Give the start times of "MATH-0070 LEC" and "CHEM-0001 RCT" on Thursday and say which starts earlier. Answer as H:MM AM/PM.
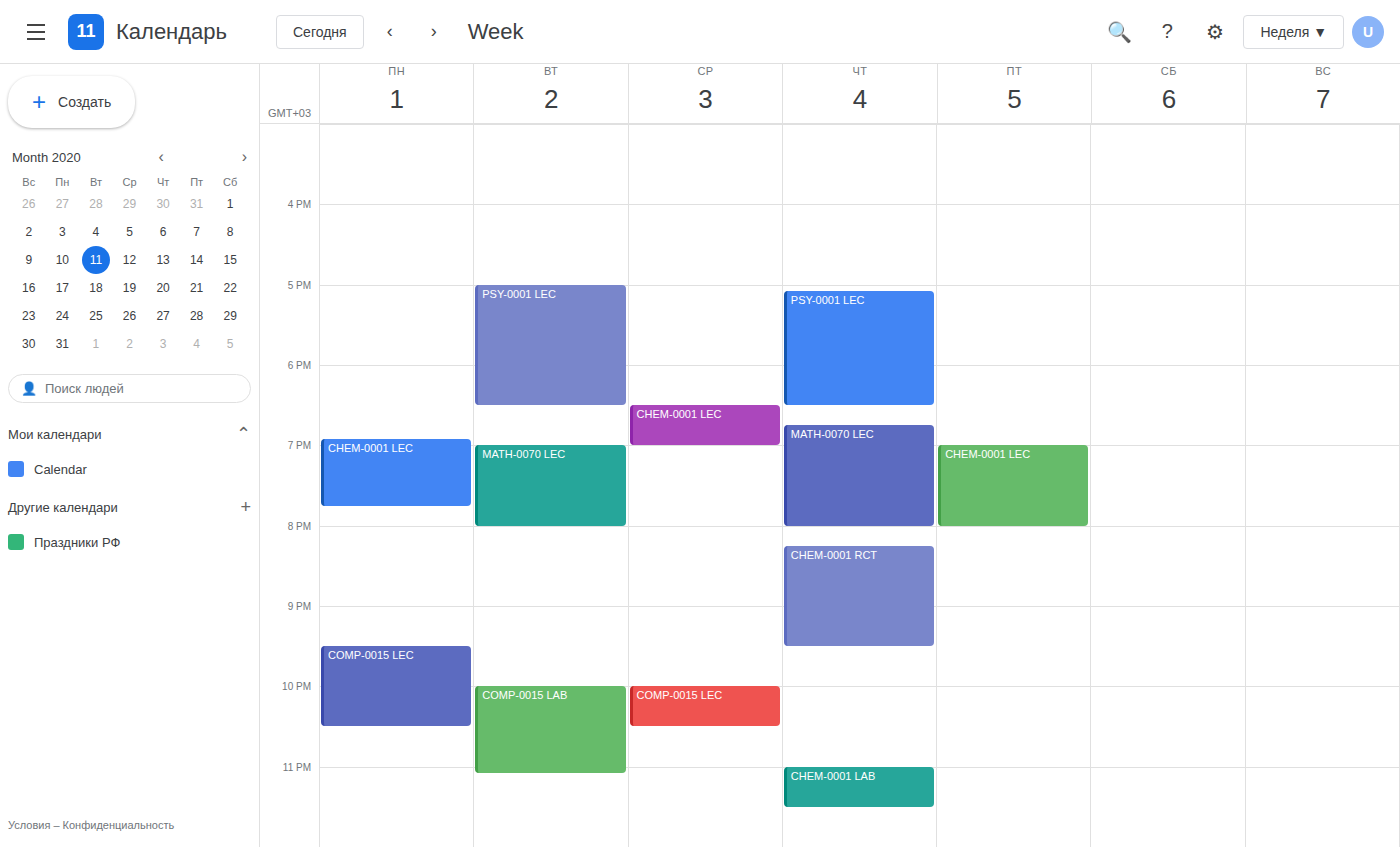
"MATH-0070 LEC" 6:45 PM; "CHEM-0001 RCT" 8:15 PM.